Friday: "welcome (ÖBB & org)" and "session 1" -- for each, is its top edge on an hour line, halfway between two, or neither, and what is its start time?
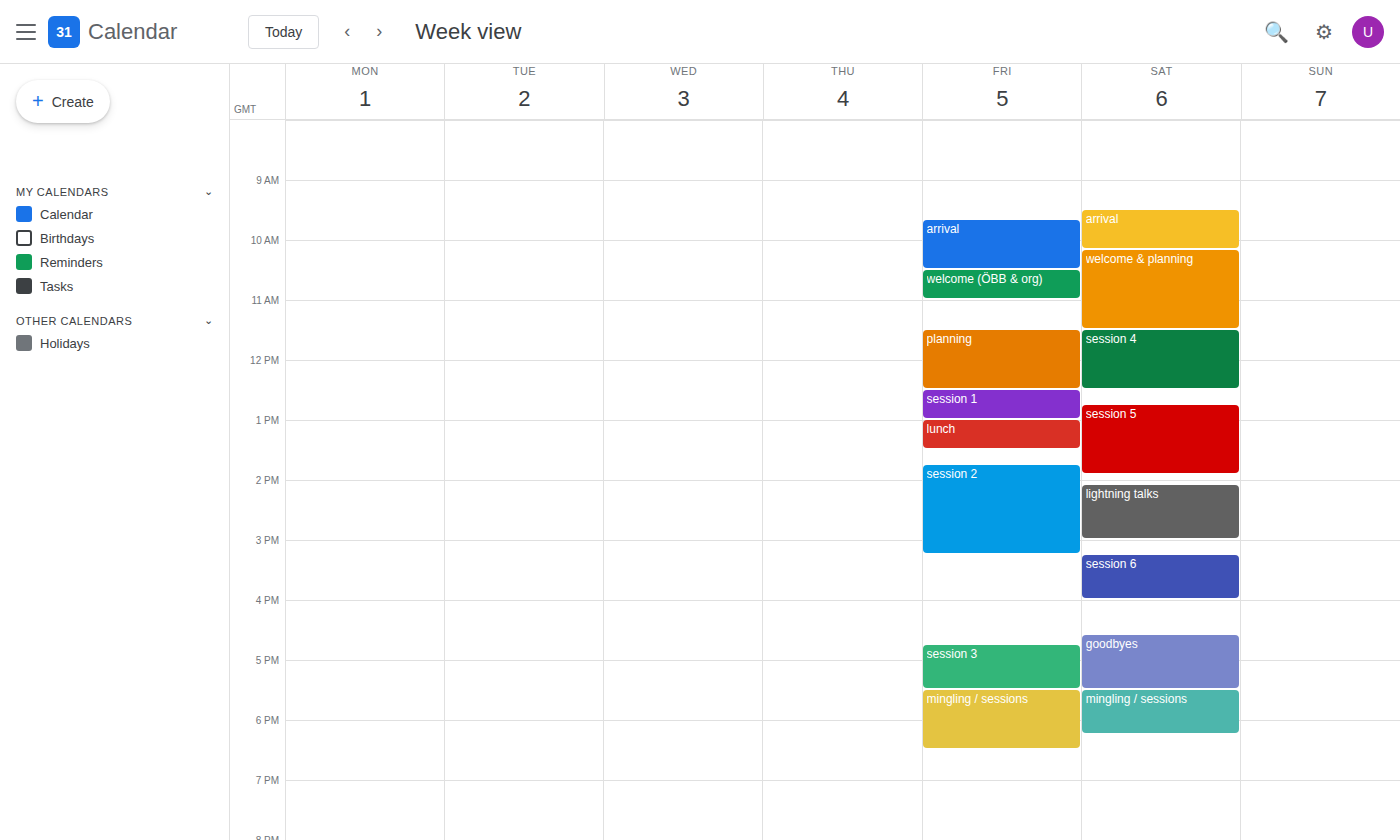
"welcome (ÖBB & org)": 10:30 AM, halfway between the 10 AM and 11 AM lines. "session 1": 12:30 PM, halfway between the 12 PM and 1 PM lines.